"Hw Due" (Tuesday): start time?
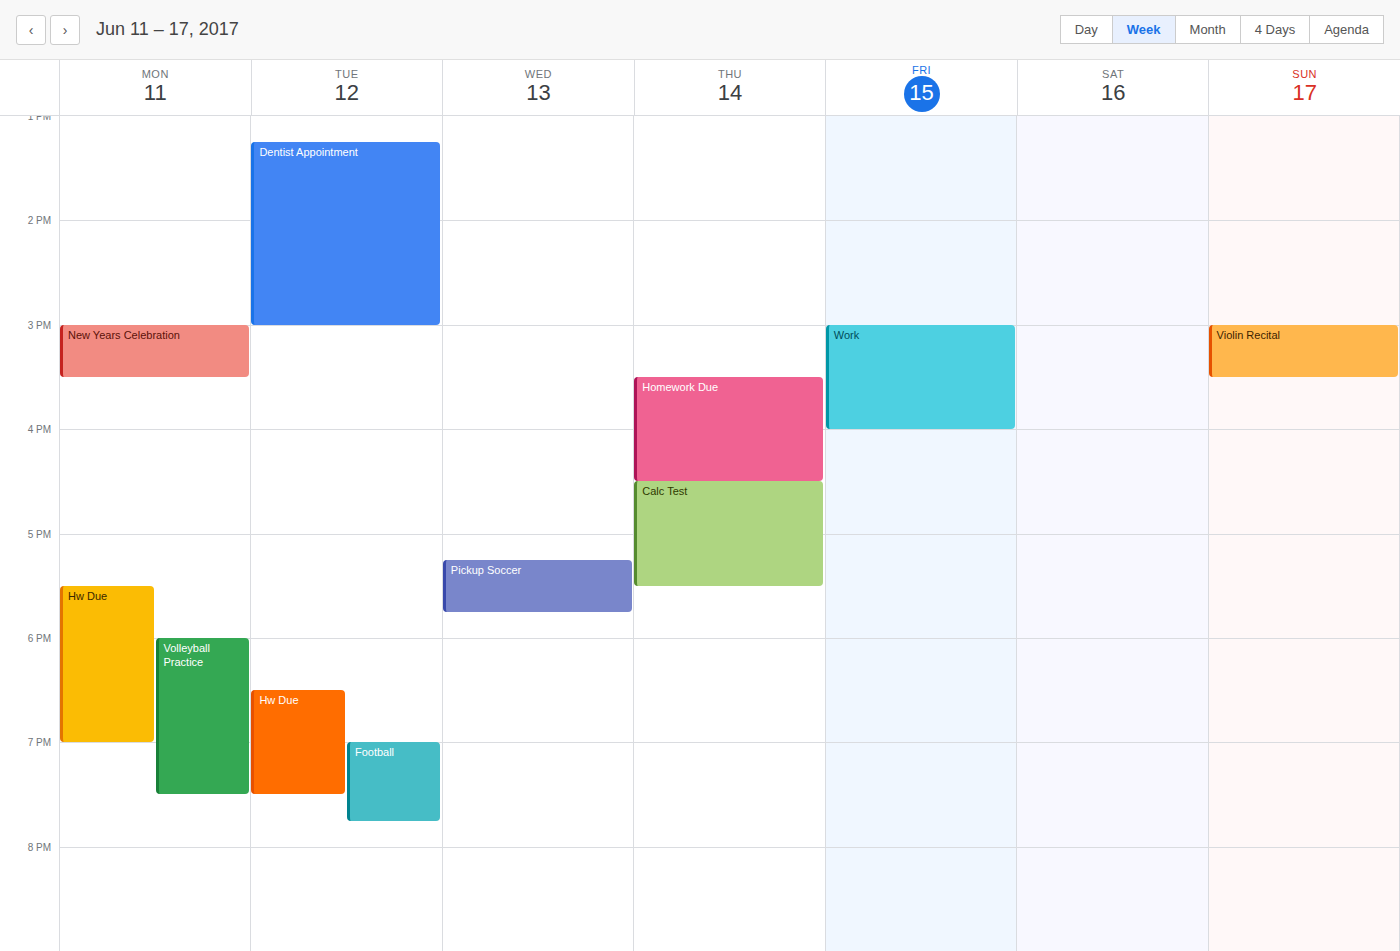
6:30 PM